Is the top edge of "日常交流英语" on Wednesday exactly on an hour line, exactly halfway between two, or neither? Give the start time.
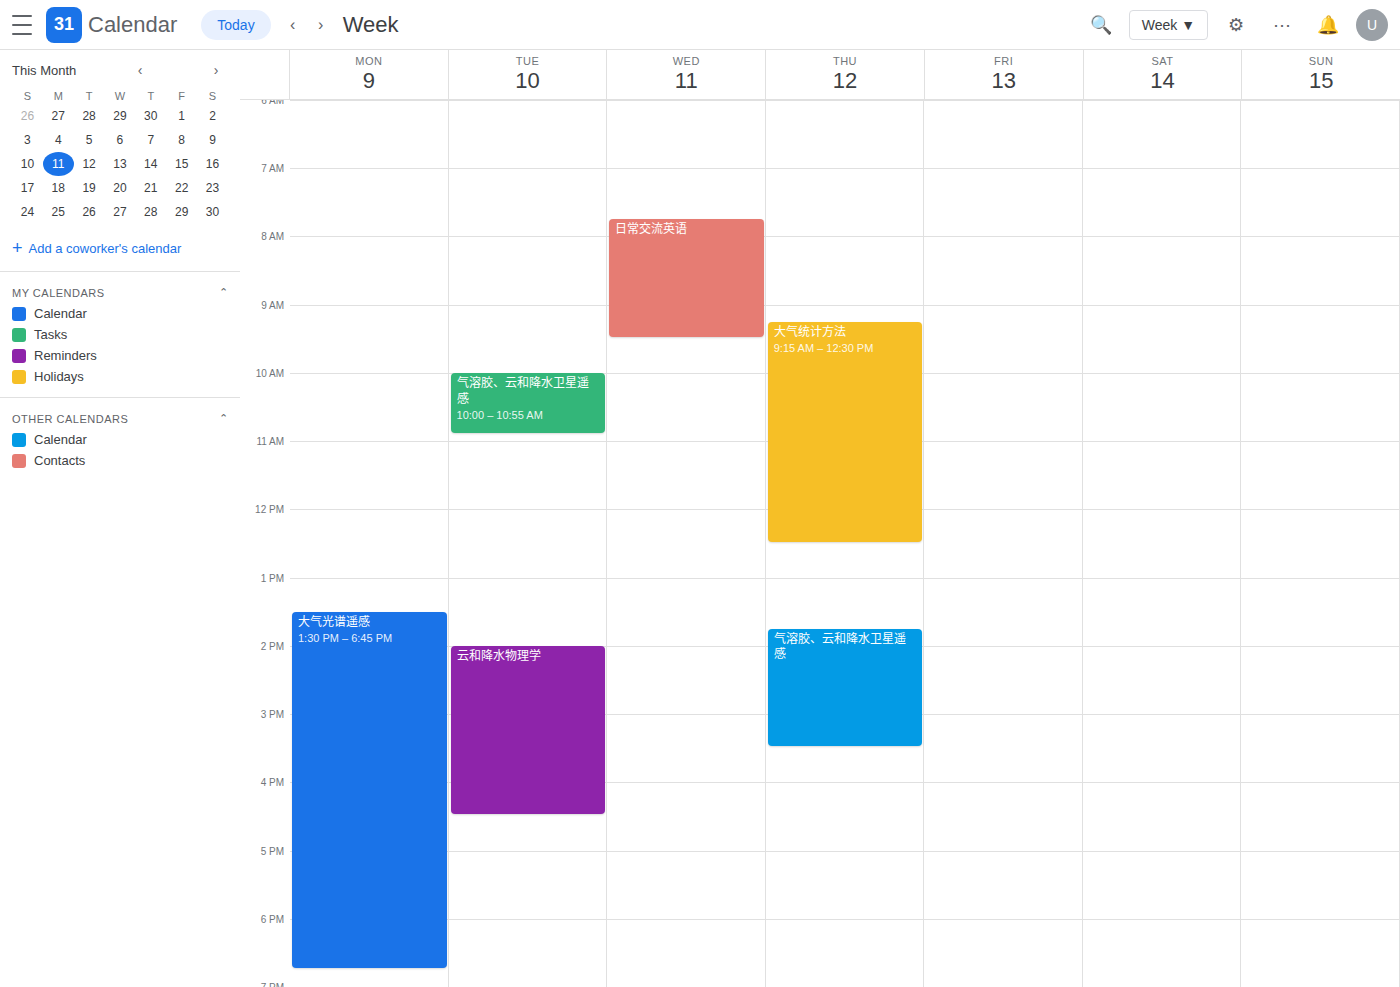
7:45 AM -- neither: three quarters of the way from the 7 AM line to the 8 AM line.